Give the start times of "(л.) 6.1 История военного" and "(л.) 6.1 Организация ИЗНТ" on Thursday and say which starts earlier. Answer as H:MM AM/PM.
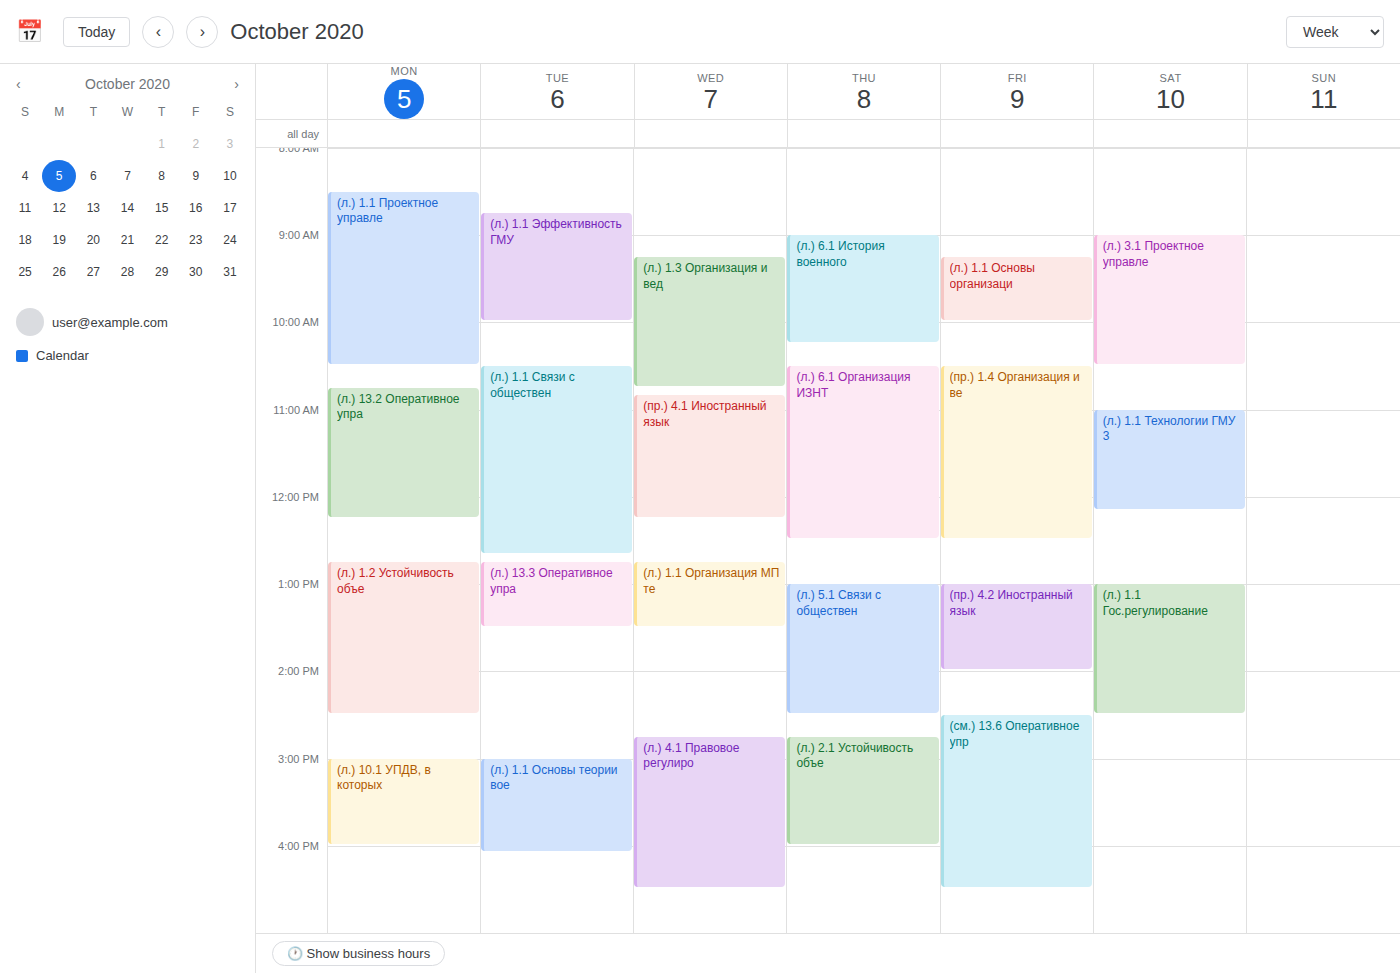
"(л.) 6.1 История военного" 9:00 AM; "(л.) 6.1 Организация ИЗНТ" 10:30 AM.